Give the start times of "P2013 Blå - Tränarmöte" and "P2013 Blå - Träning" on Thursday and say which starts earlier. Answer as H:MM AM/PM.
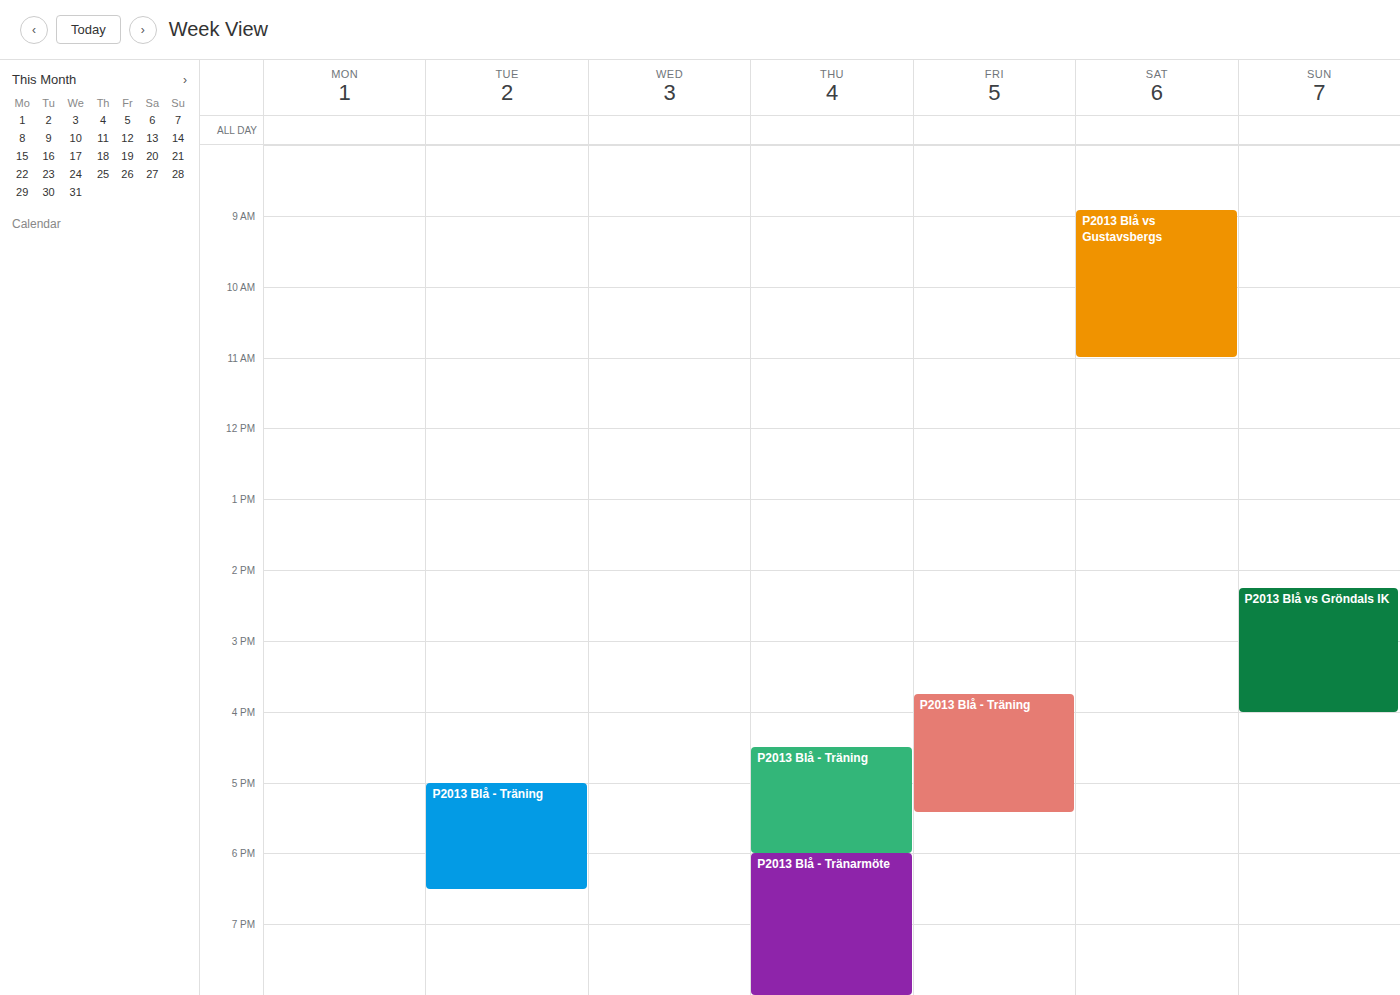
"P2013 Blå - Träning" 4:30 PM; "P2013 Blå - Tränarmöte" 6:00 PM.